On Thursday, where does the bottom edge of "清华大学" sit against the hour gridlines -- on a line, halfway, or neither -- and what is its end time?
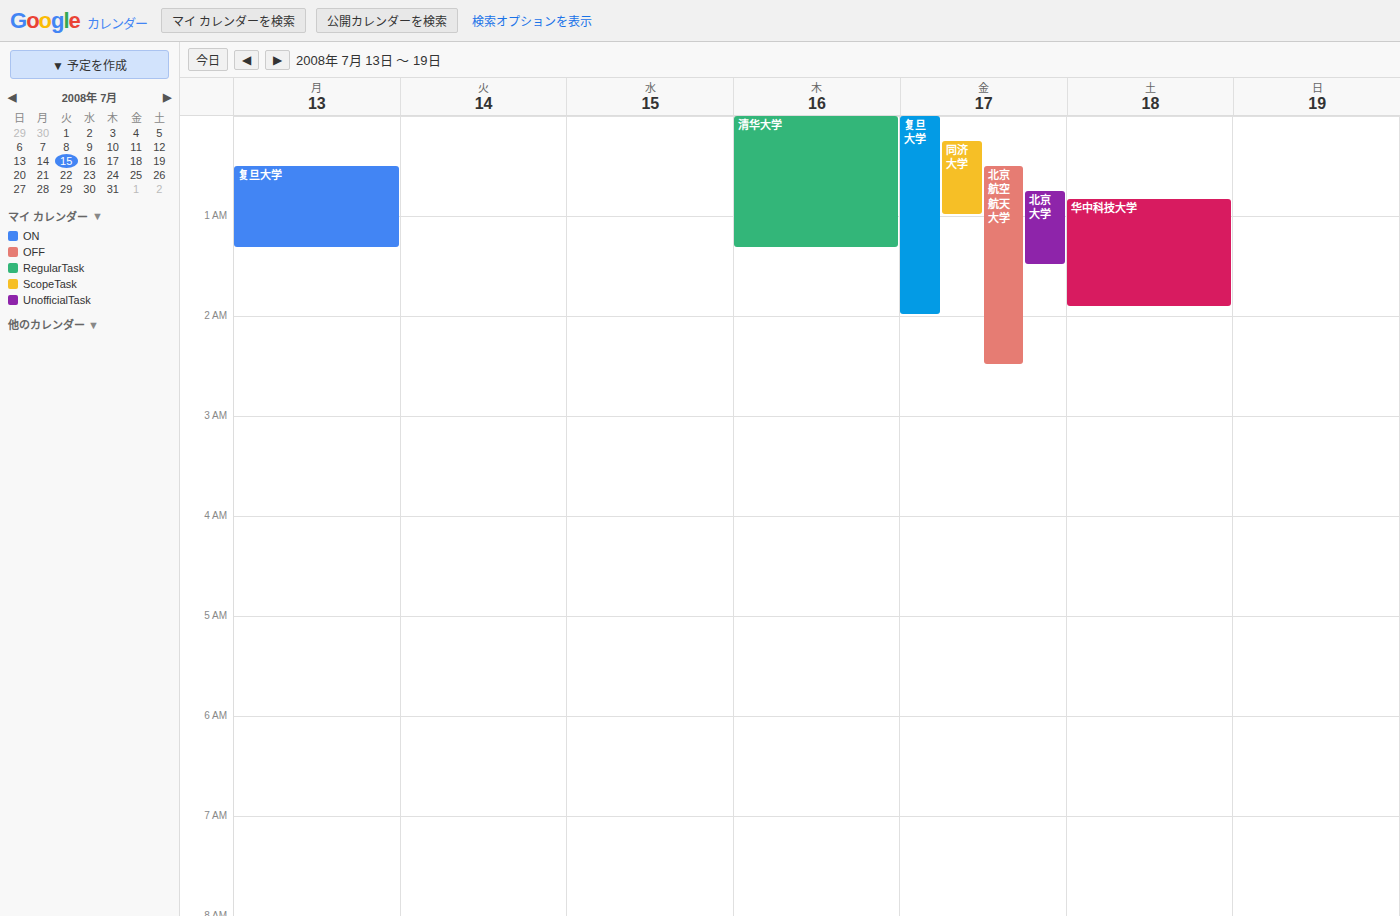
1:20 AM -- neither: 20 minutes below the 1 AM line and 40 minutes above the 2 AM line.